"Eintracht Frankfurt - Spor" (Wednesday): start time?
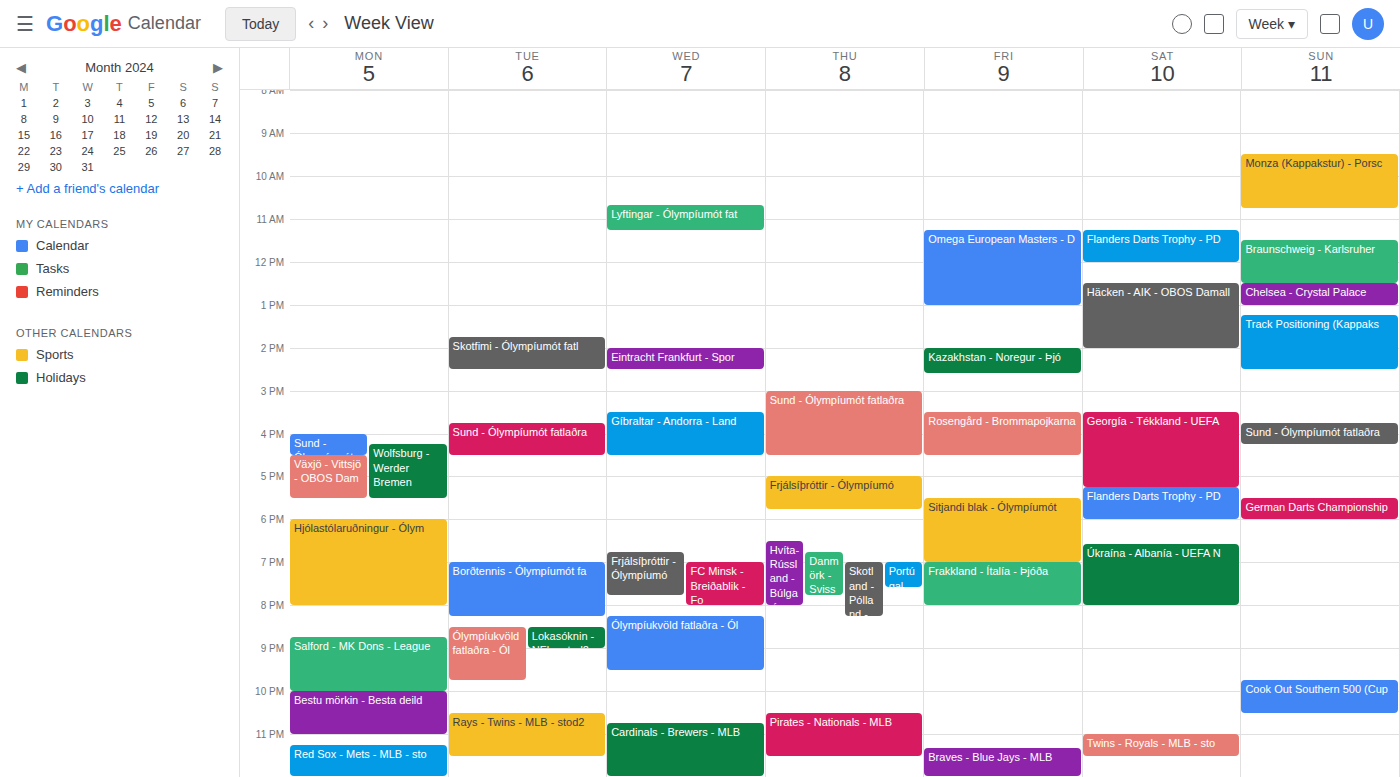
14:00